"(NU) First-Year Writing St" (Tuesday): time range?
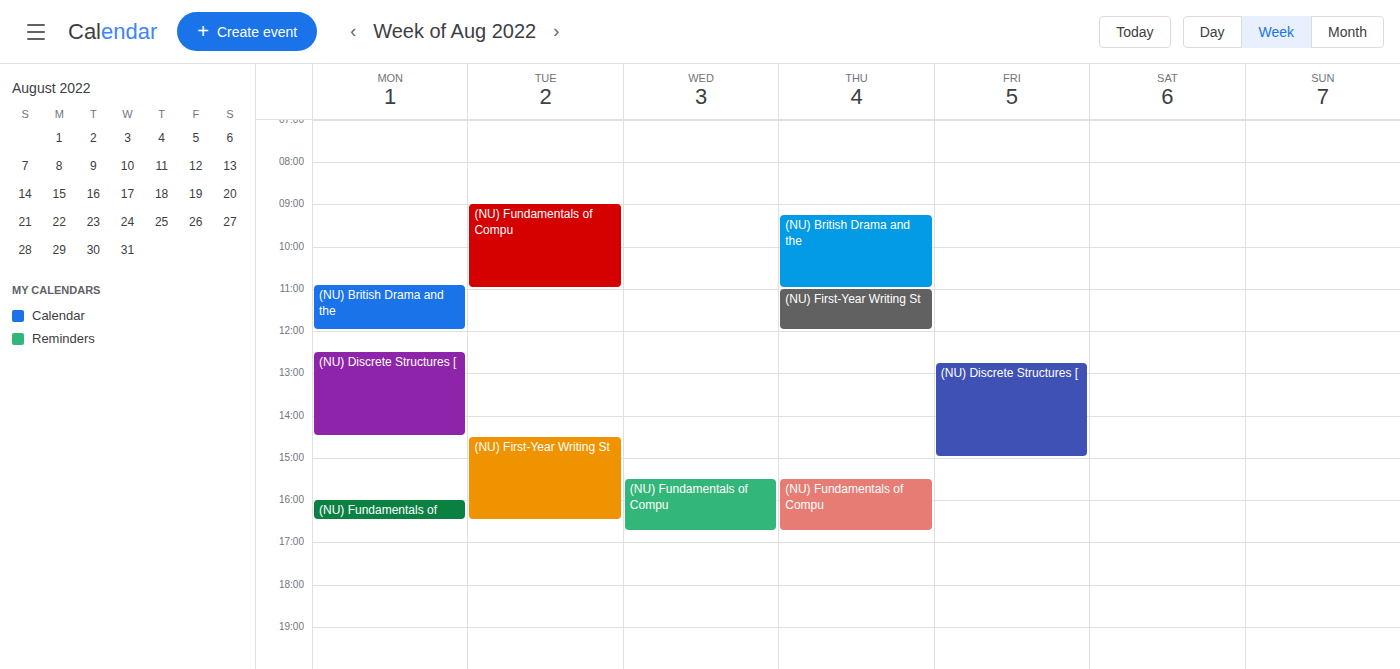
2:30 PM to 4:30 PM